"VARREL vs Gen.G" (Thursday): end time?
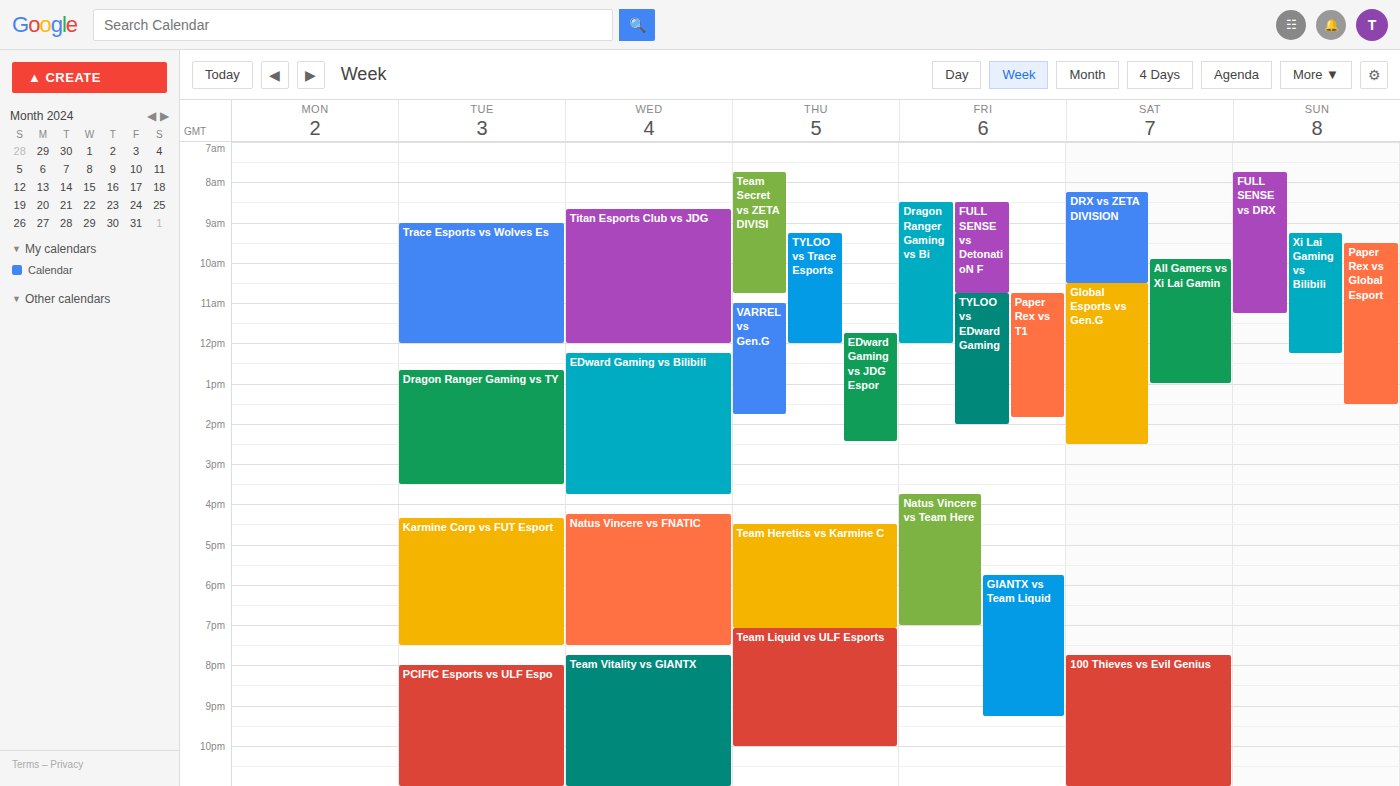
1:45 PM